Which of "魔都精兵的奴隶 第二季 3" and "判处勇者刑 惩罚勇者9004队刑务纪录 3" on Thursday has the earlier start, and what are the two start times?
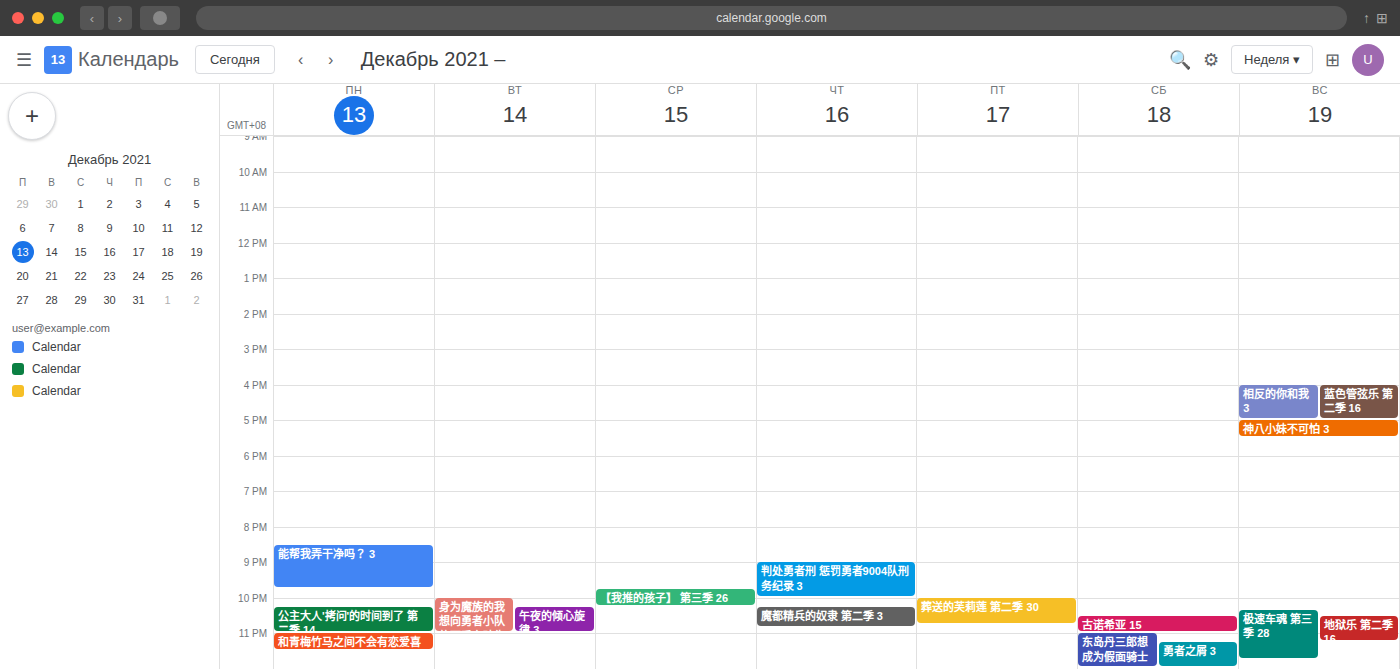
"判处勇者刑 惩罚勇者9004队刑务纪录 3" 9:00 PM; "魔都精兵的奴隶 第二季 3" 10:15 PM.